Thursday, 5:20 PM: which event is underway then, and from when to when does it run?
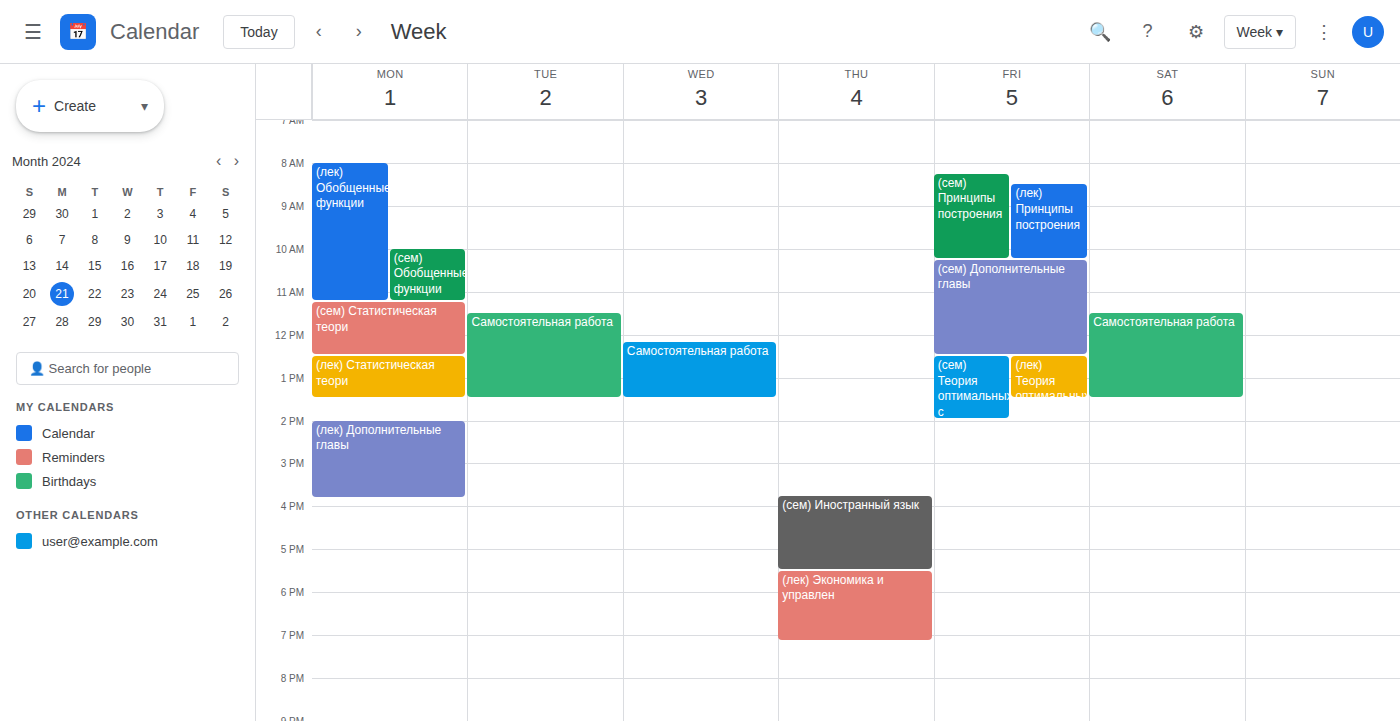
"(сем) Иностранный язык", 3:45 PM to 5:30 PM